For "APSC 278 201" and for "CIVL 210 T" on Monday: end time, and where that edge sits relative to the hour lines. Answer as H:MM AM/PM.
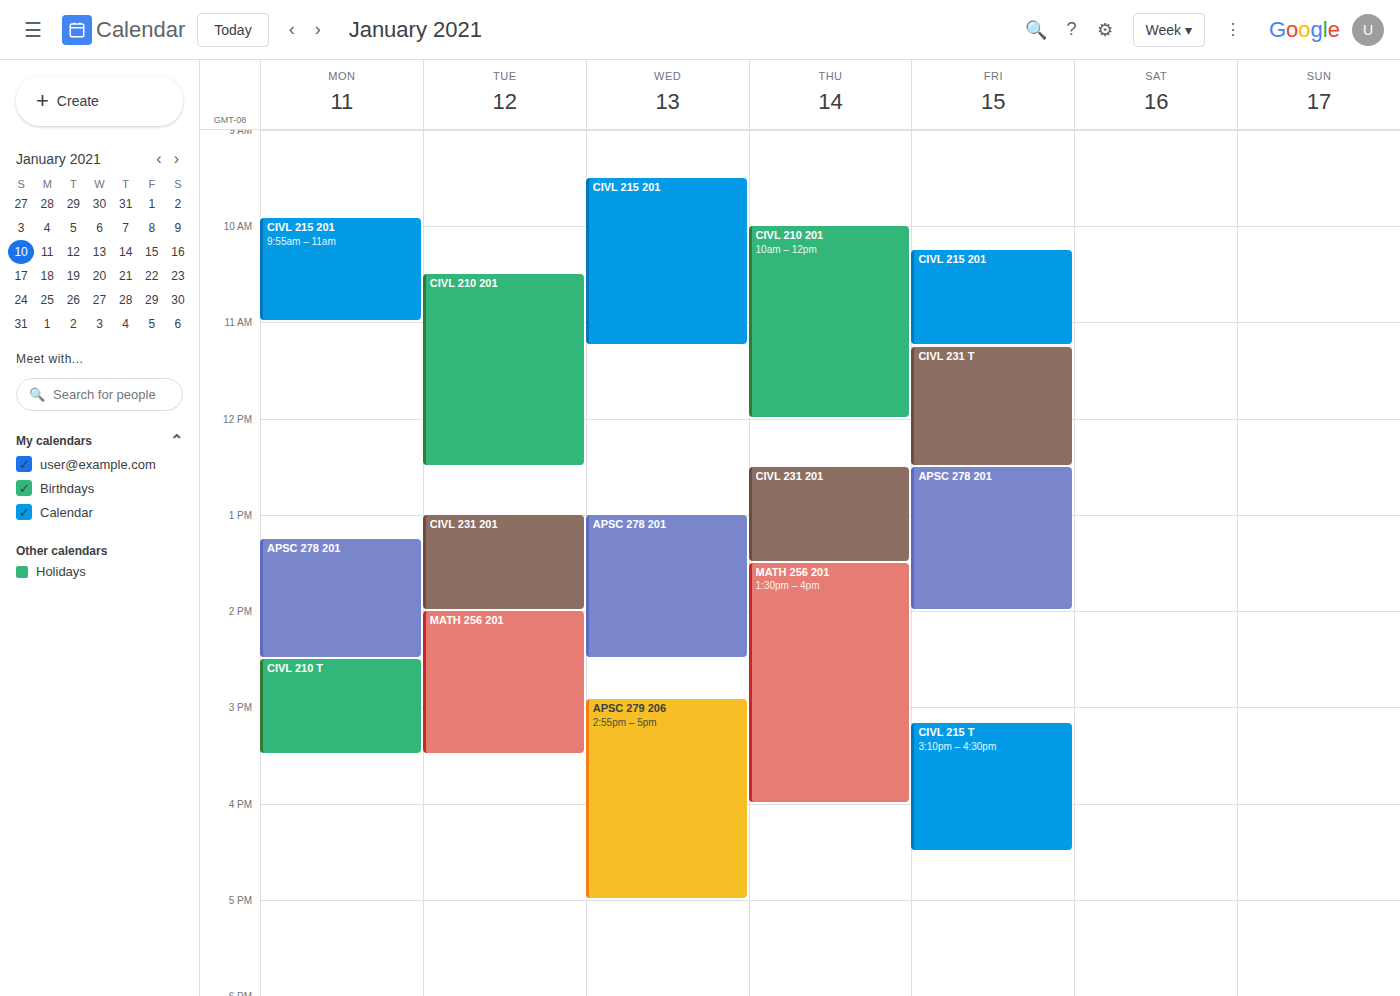
"APSC 278 201": 2:30 PM, halfway between the 2 PM and 3 PM lines. "CIVL 210 T": 3:30 PM, halfway between the 3 PM and 4 PM lines.